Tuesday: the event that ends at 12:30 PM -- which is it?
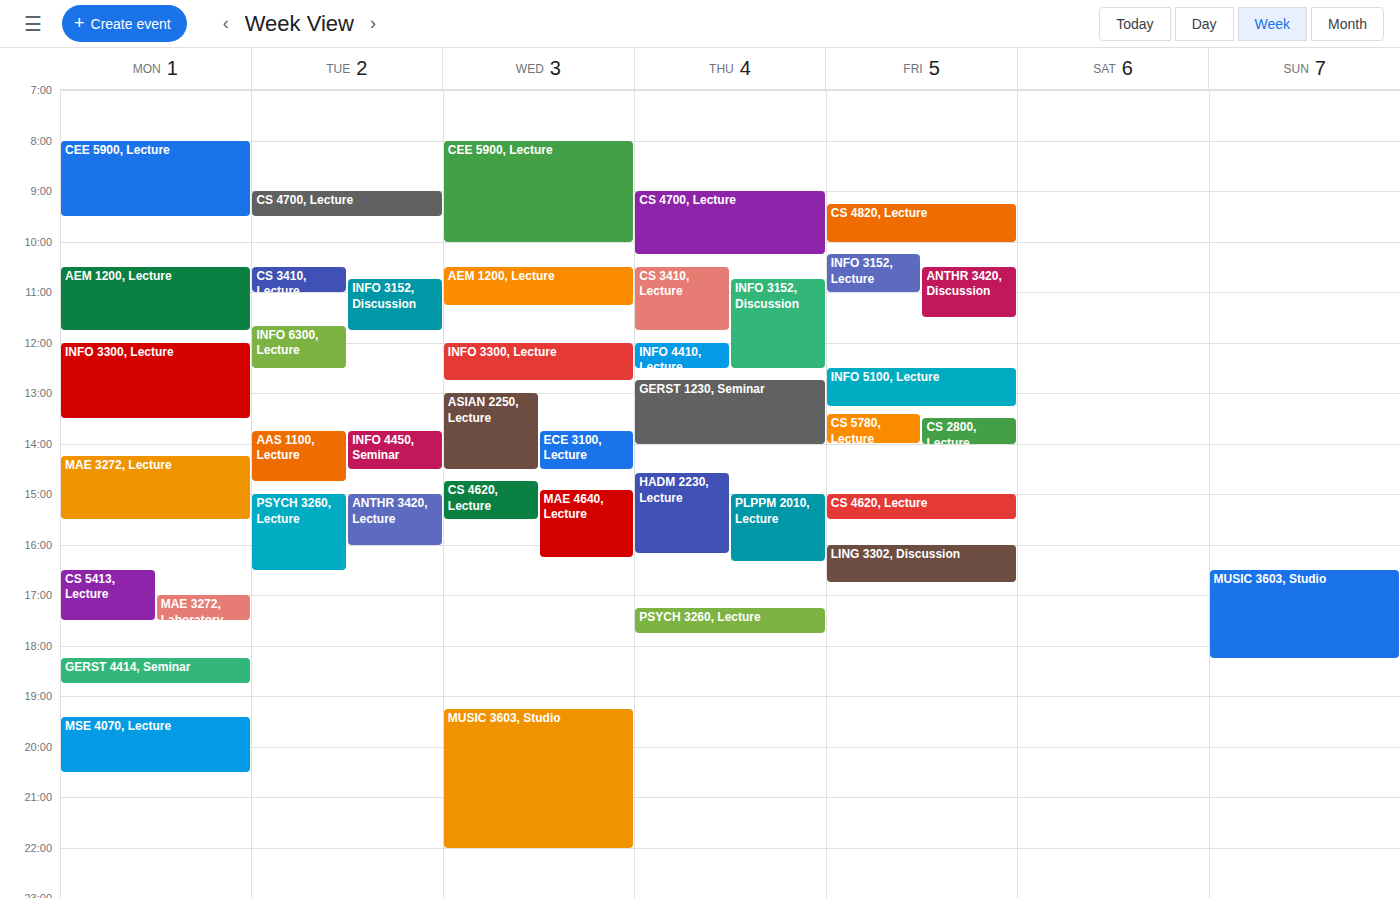
"INFO 6300, Lecture"